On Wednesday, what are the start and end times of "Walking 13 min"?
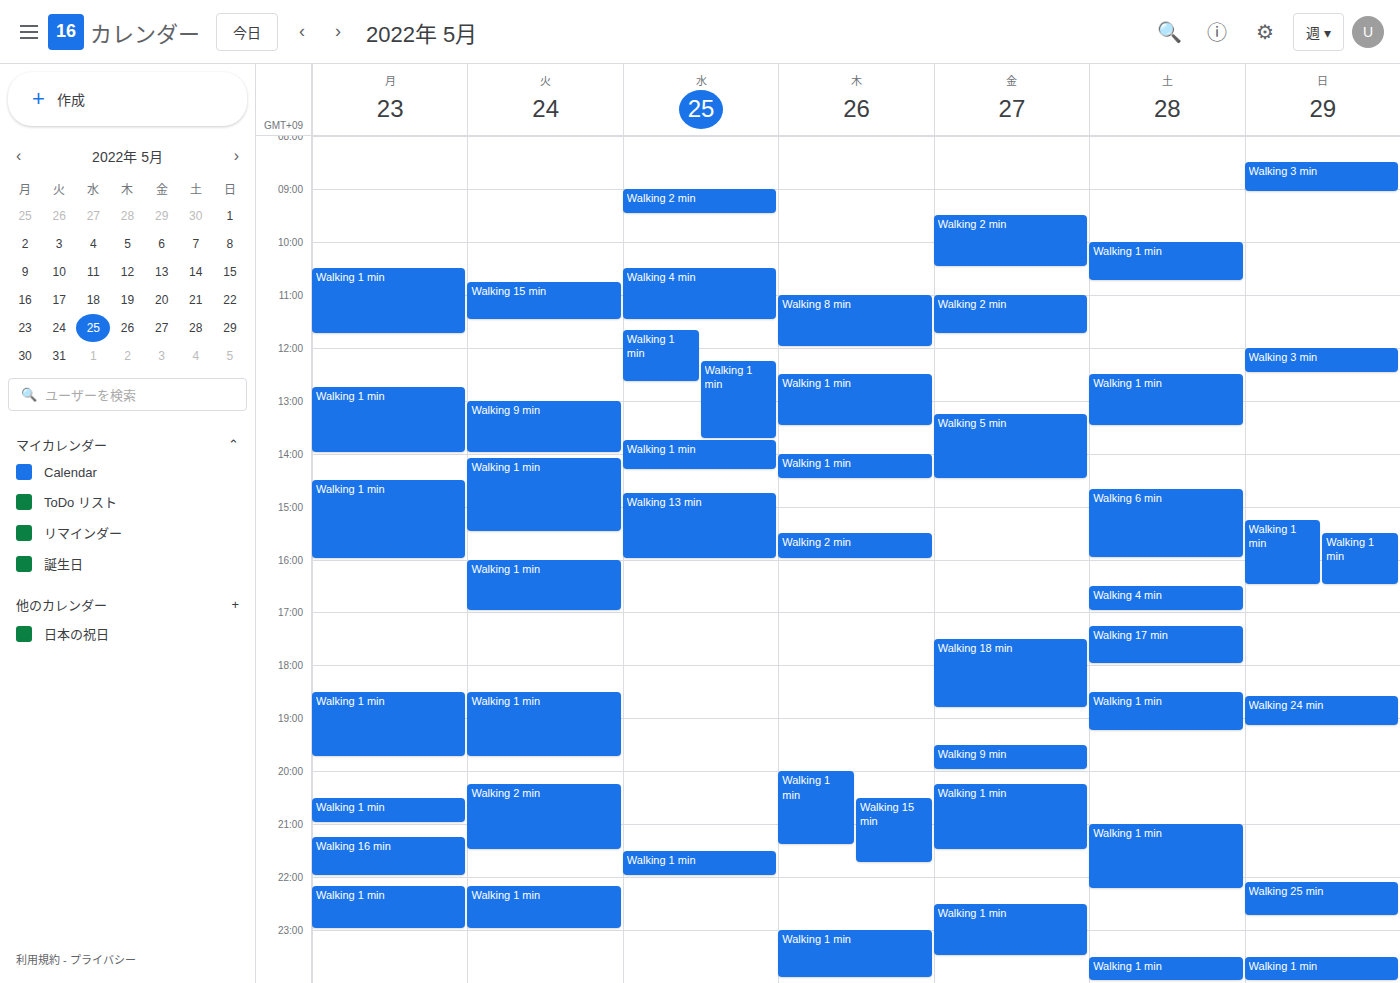
2:45 PM to 4:00 PM